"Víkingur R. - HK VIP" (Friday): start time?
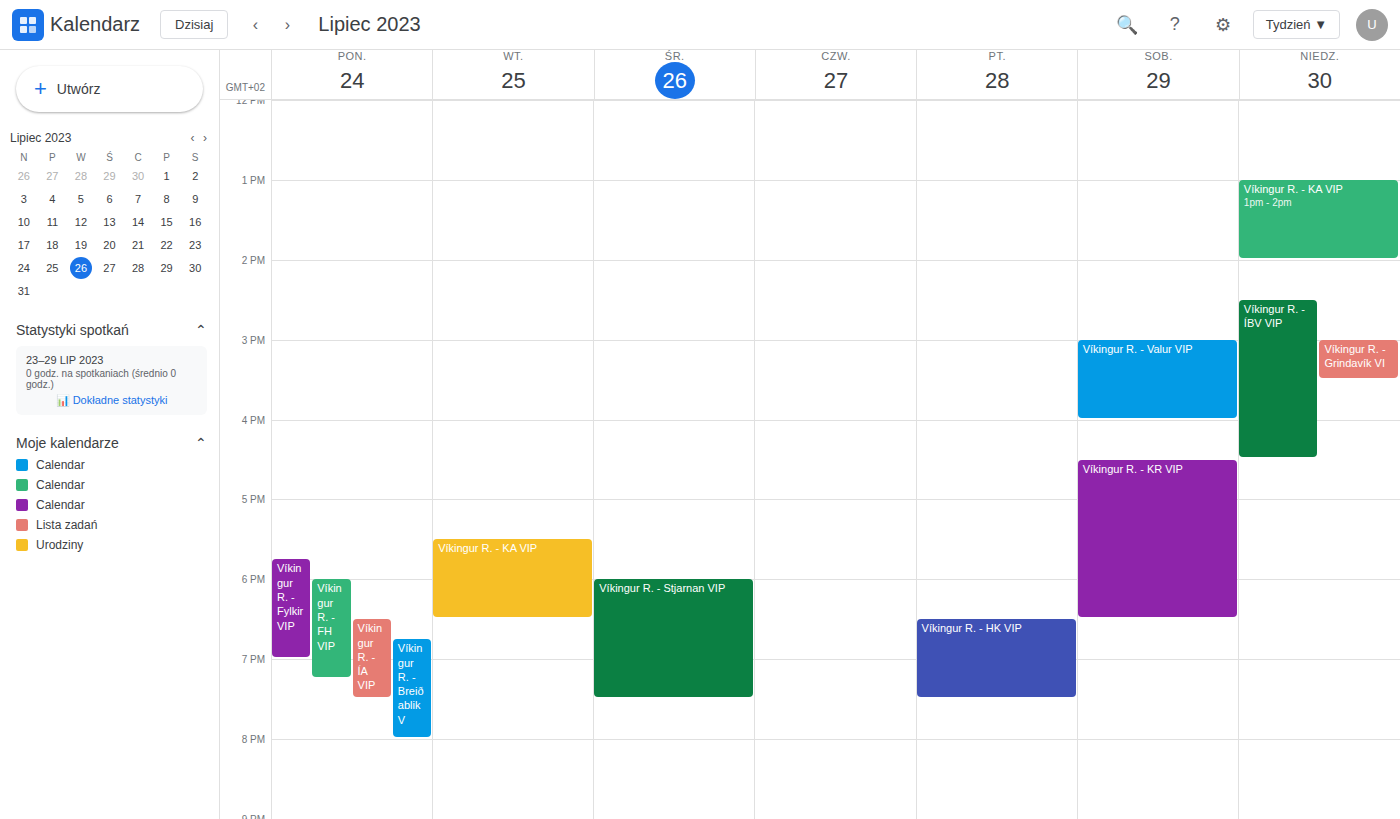
6:30 PM